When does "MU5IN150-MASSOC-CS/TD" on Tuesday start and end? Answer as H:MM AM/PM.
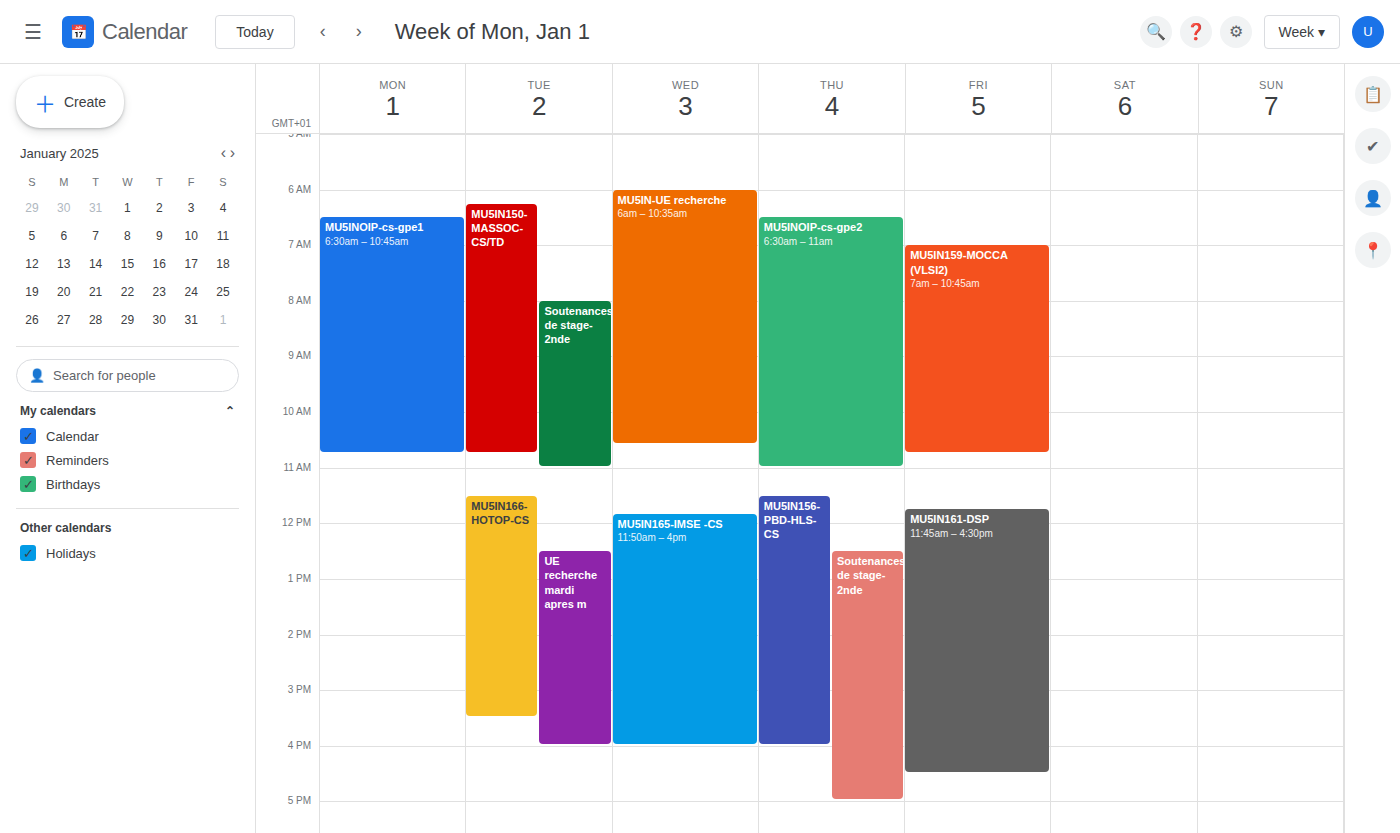
6:15 AM to 10:45 AM